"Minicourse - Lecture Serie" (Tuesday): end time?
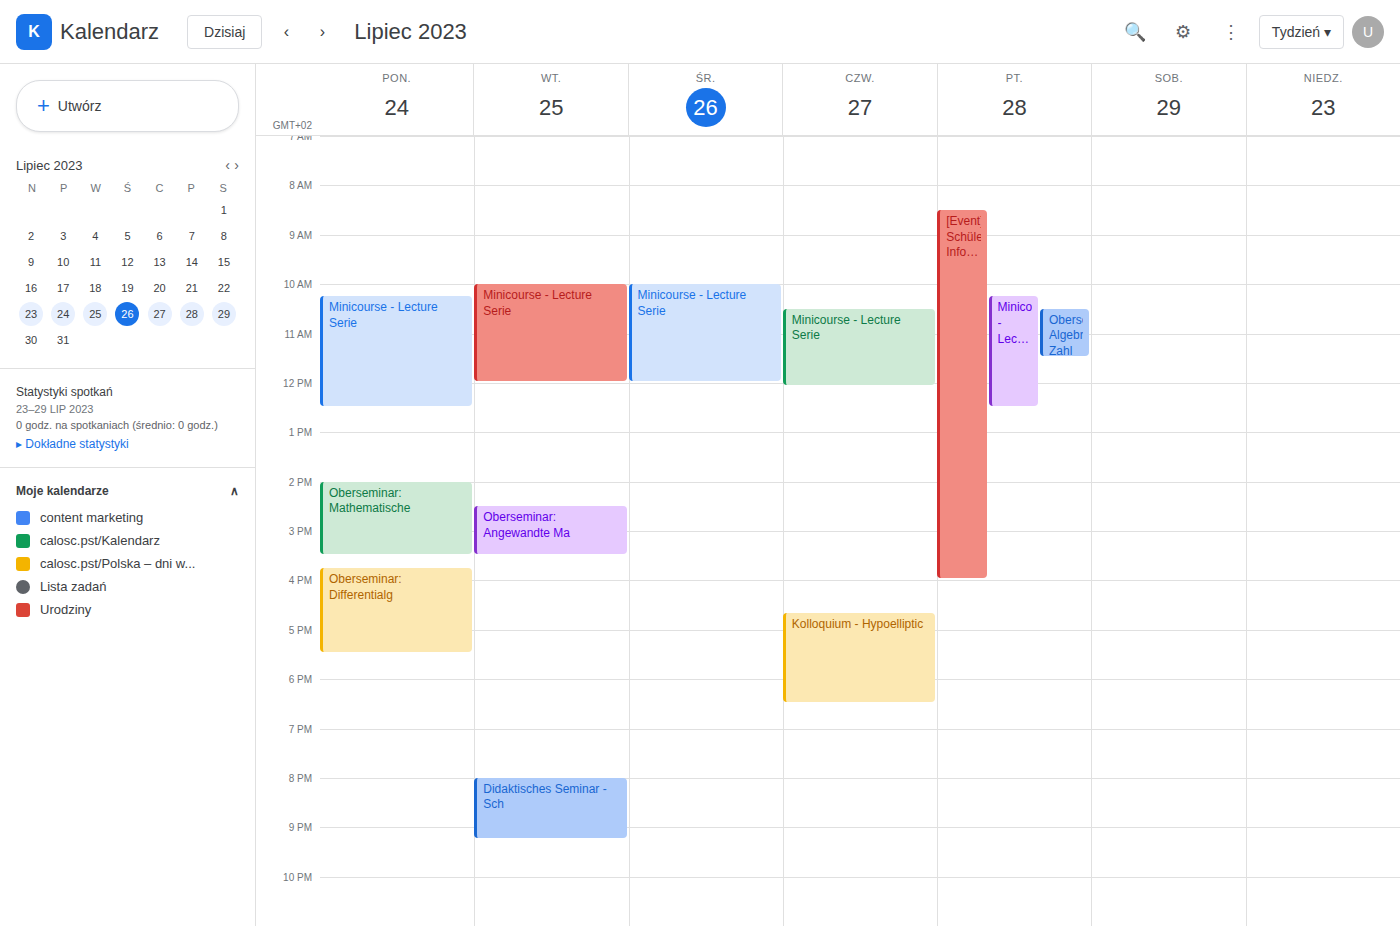
12:00